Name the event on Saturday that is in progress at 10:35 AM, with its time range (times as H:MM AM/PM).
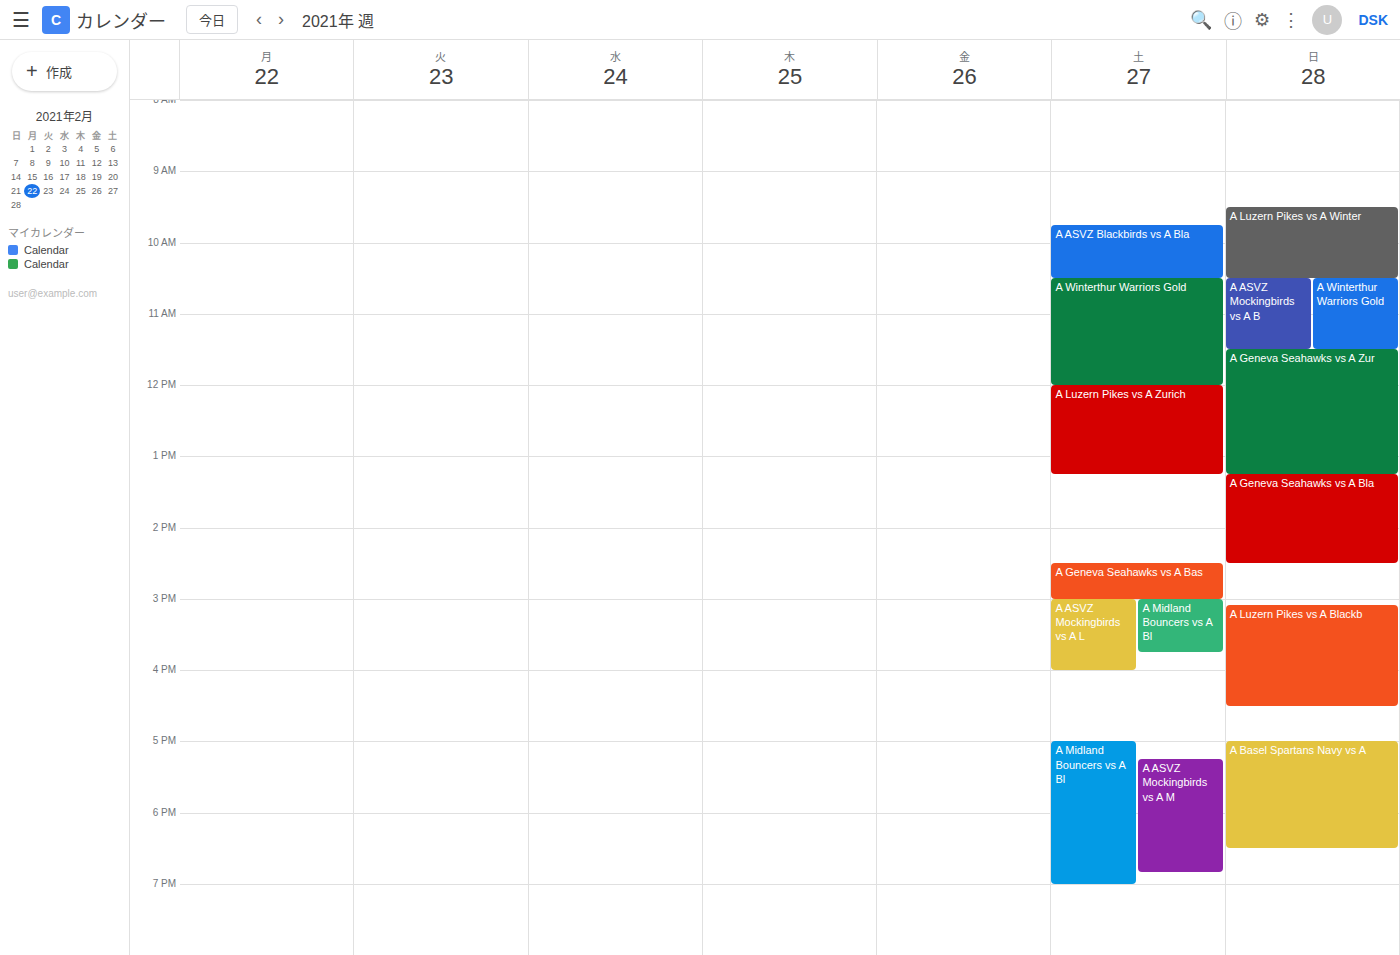
"A Winterthur Warriors Gold", 10:30 AM to 12:00 PM